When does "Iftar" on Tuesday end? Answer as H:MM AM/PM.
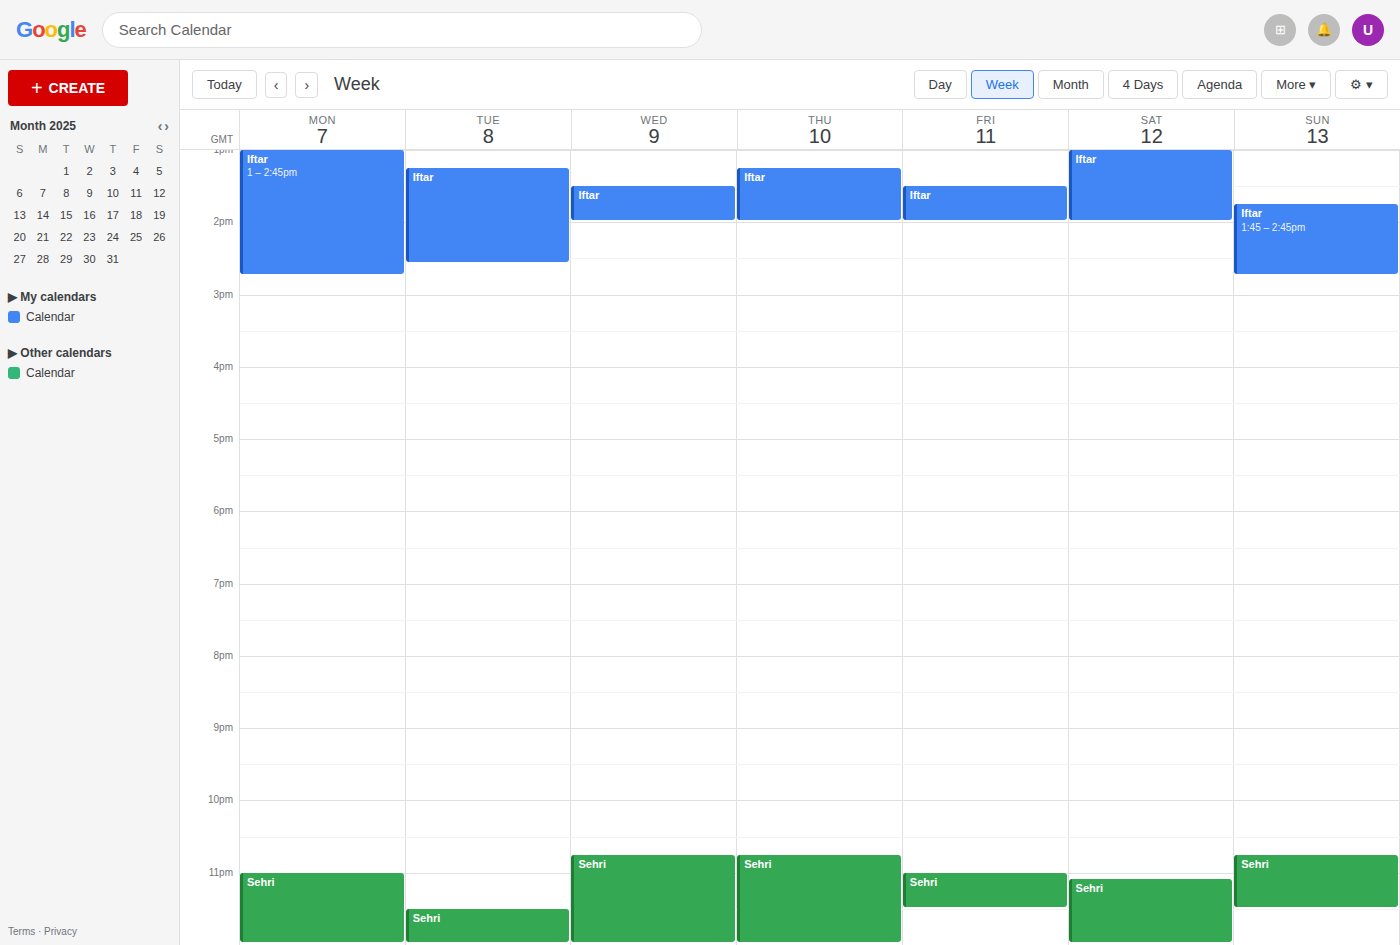
2:35 PM